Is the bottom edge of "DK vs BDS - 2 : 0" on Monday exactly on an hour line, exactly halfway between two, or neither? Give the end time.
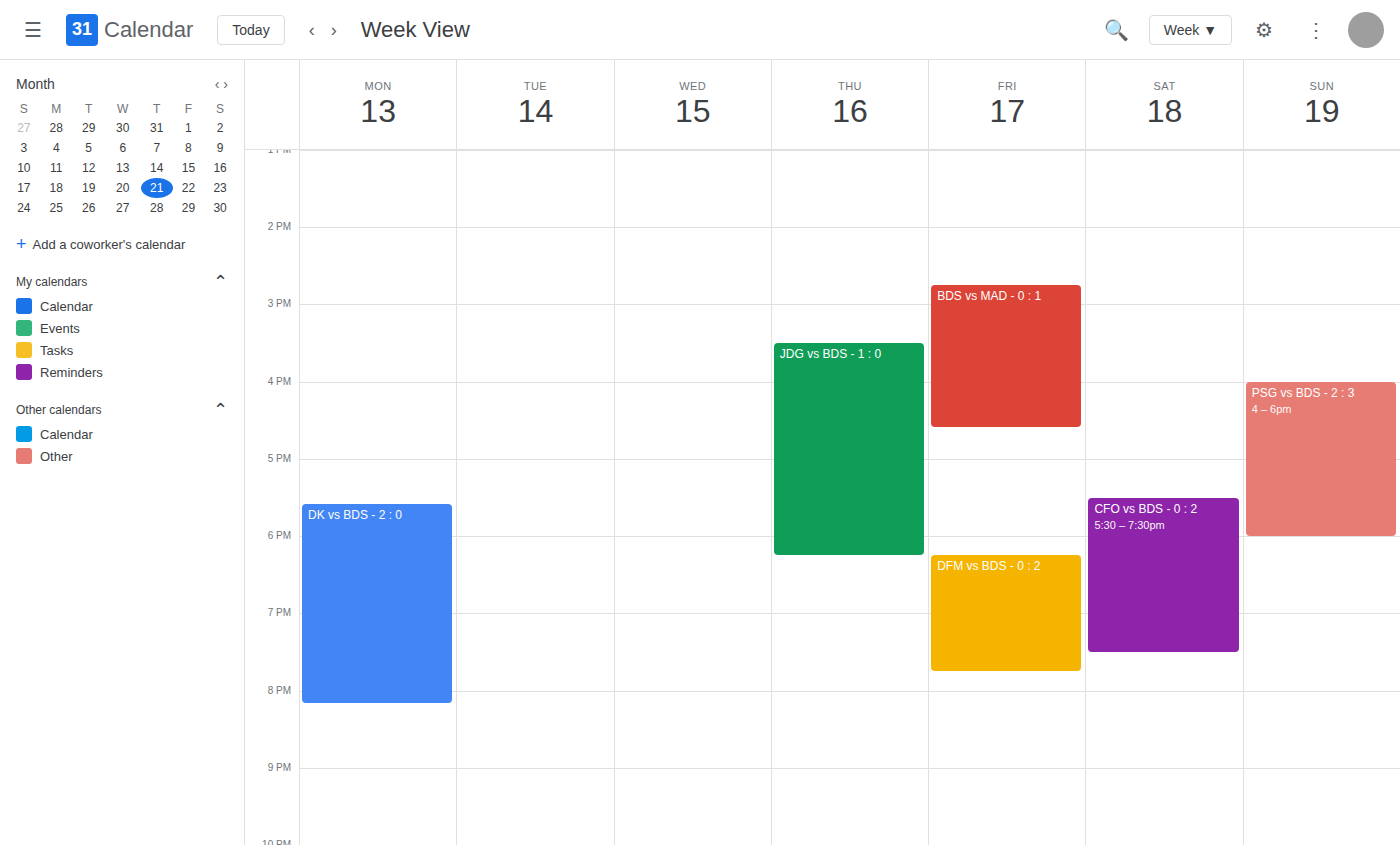
20:10 -- neither: 10 minutes below the 20:00 line and 50 minutes above the 21:00 line.